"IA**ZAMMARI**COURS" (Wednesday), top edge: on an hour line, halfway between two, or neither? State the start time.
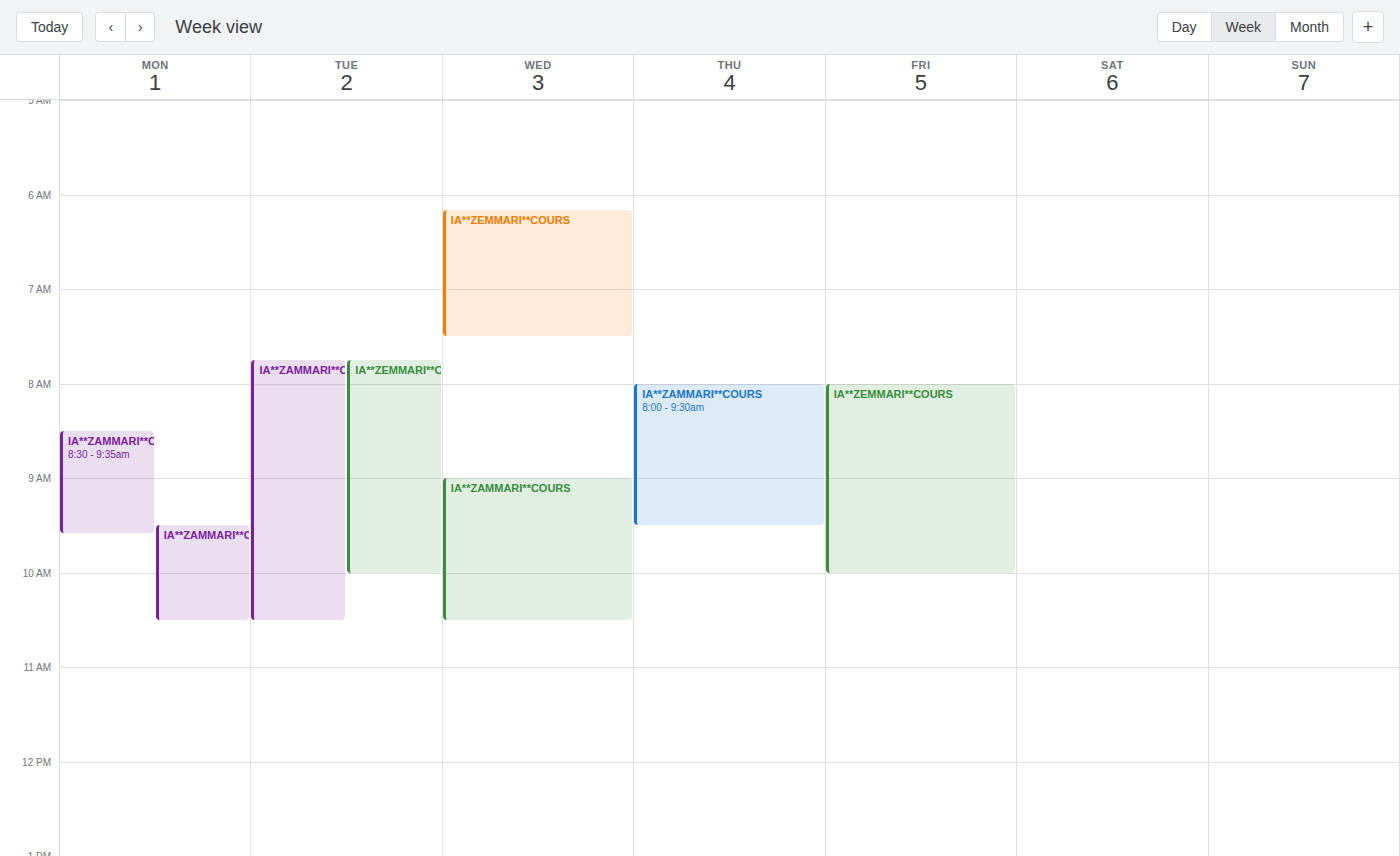
9:00 AM -- exactly on the 9 AM line.